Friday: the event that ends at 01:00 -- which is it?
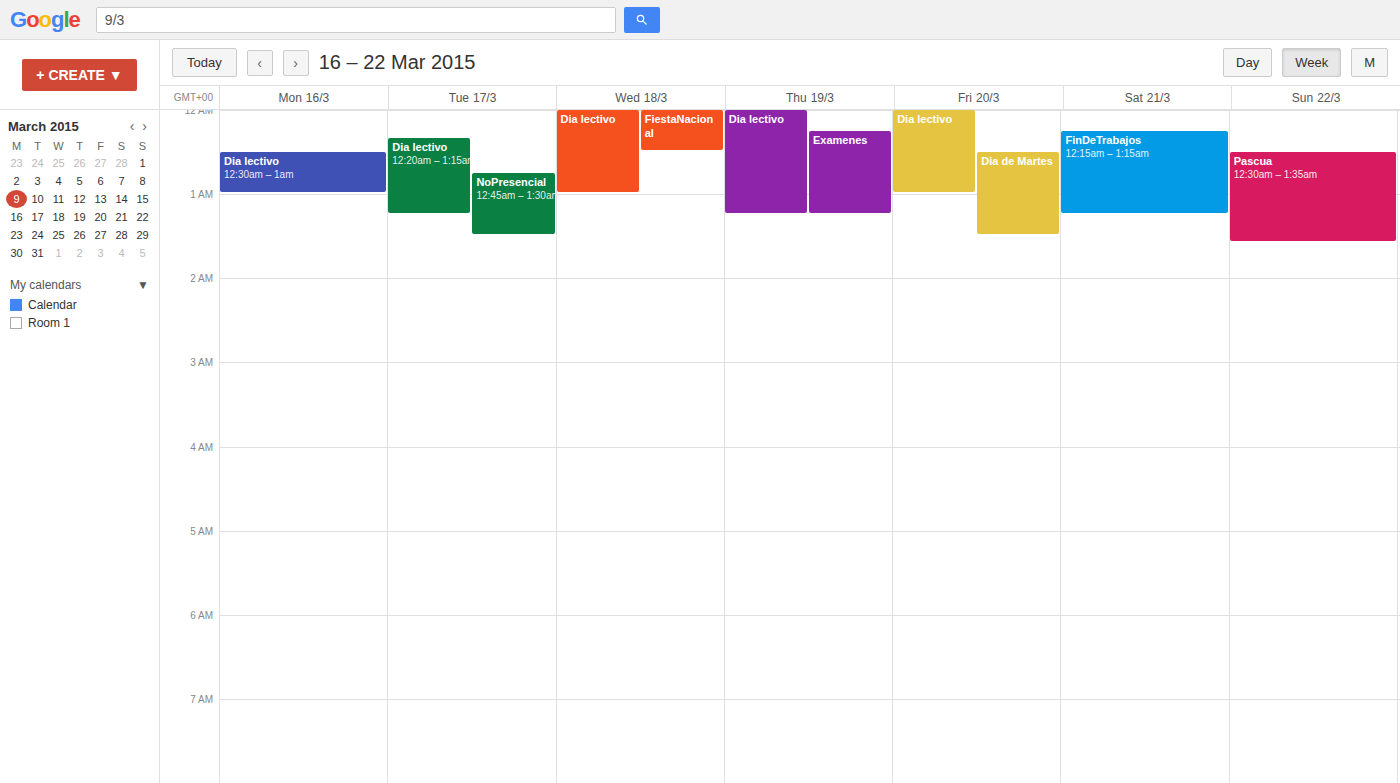
"Dia lectivo"